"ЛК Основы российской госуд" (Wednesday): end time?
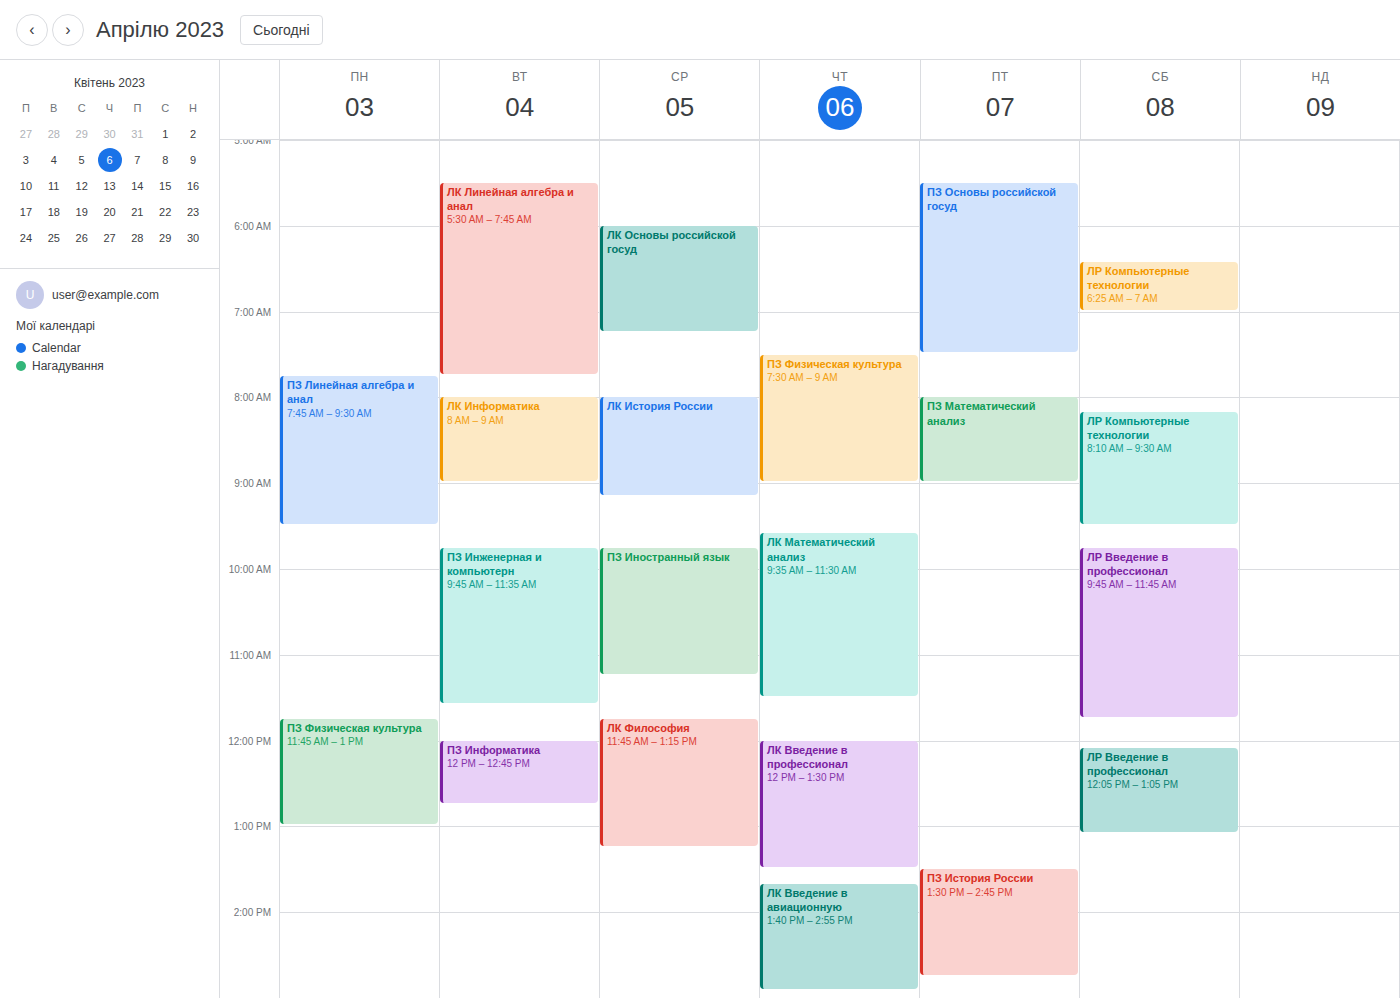
7:15 AM